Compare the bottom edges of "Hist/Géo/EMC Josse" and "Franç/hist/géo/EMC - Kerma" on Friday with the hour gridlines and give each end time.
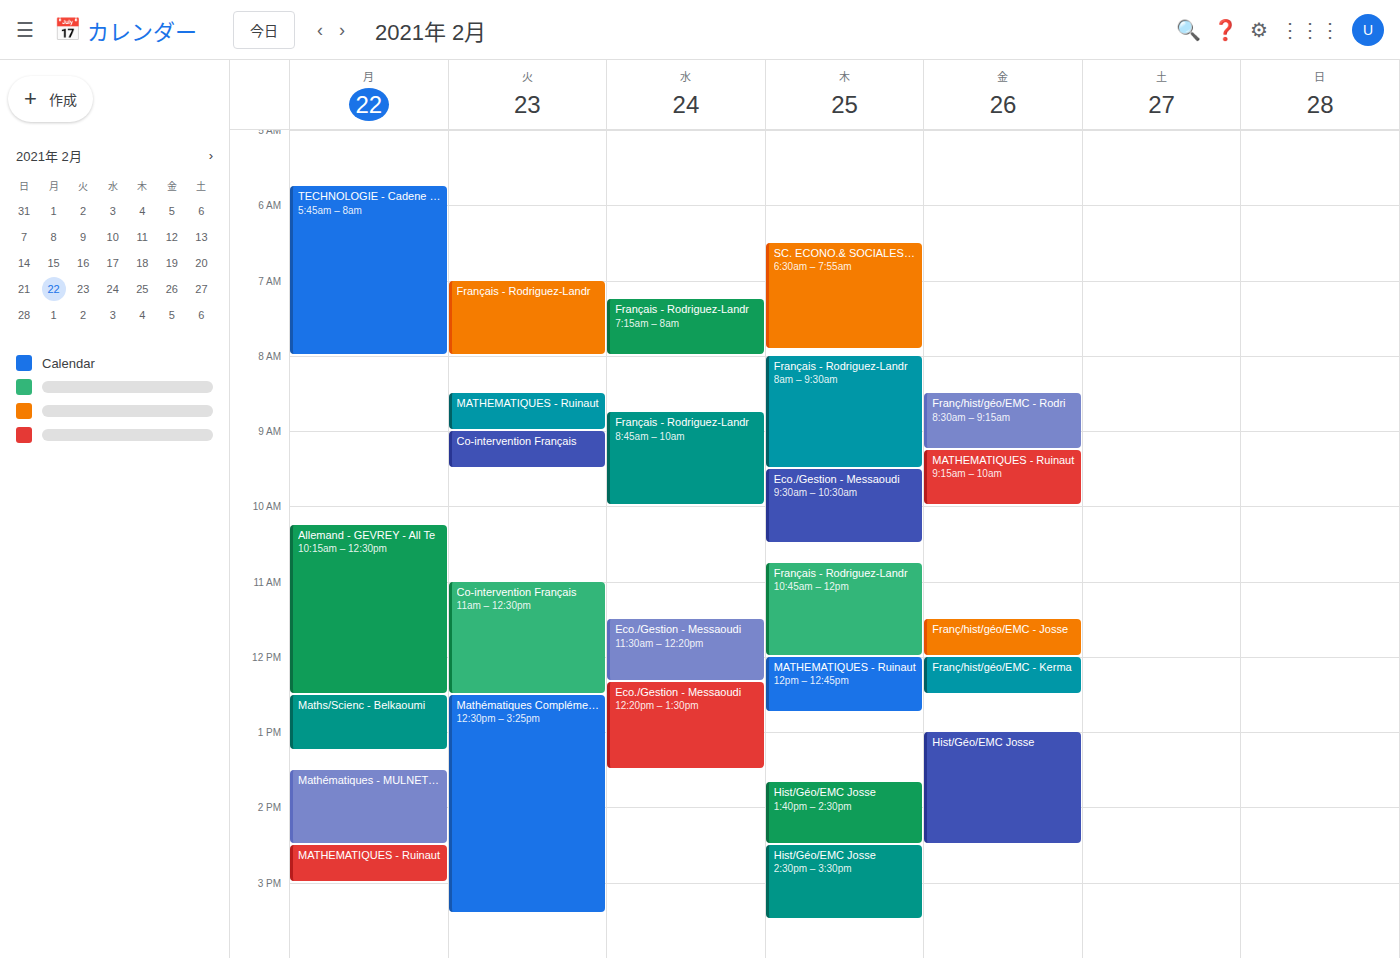
"Hist/Géo/EMC Josse": 14:30, halfway between the 14:00 and 15:00 lines. "Franç/hist/géo/EMC - Kerma": 12:30, halfway between the 12:00 and 13:00 lines.